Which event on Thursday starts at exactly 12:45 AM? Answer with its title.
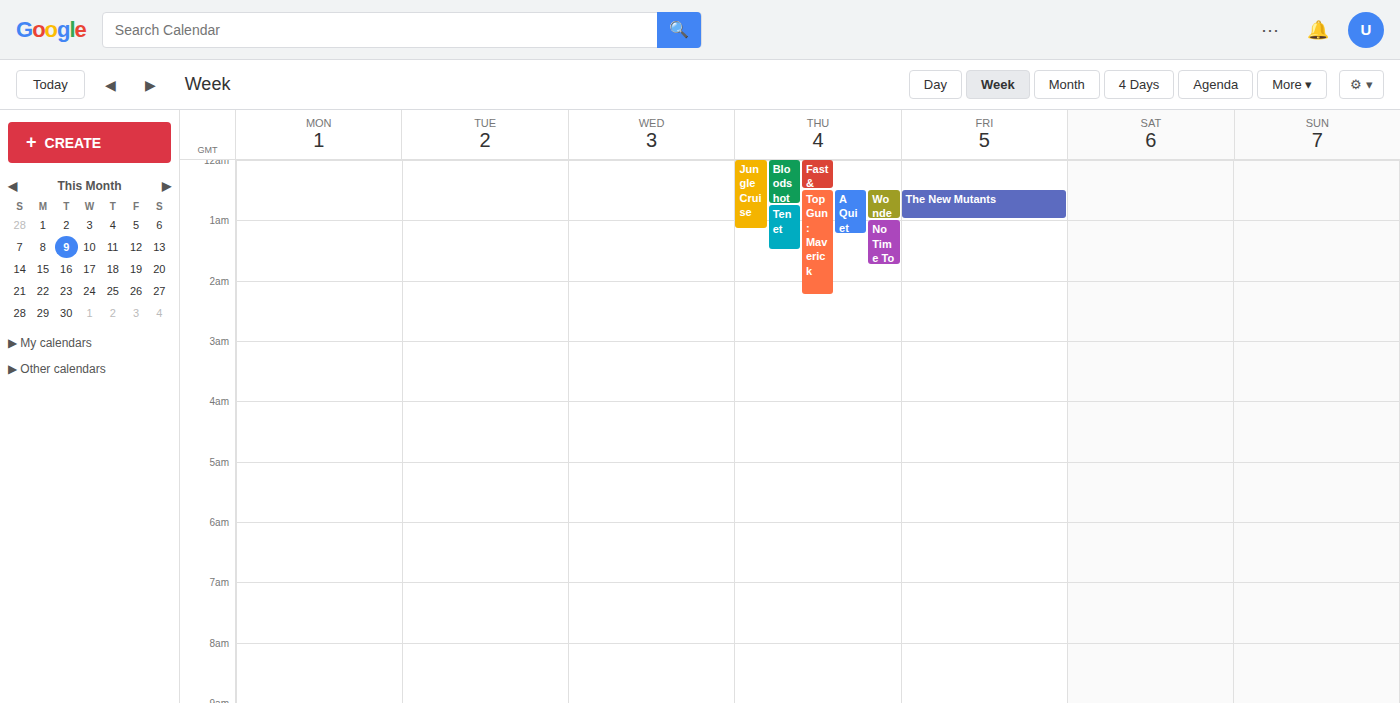
"Tenet"